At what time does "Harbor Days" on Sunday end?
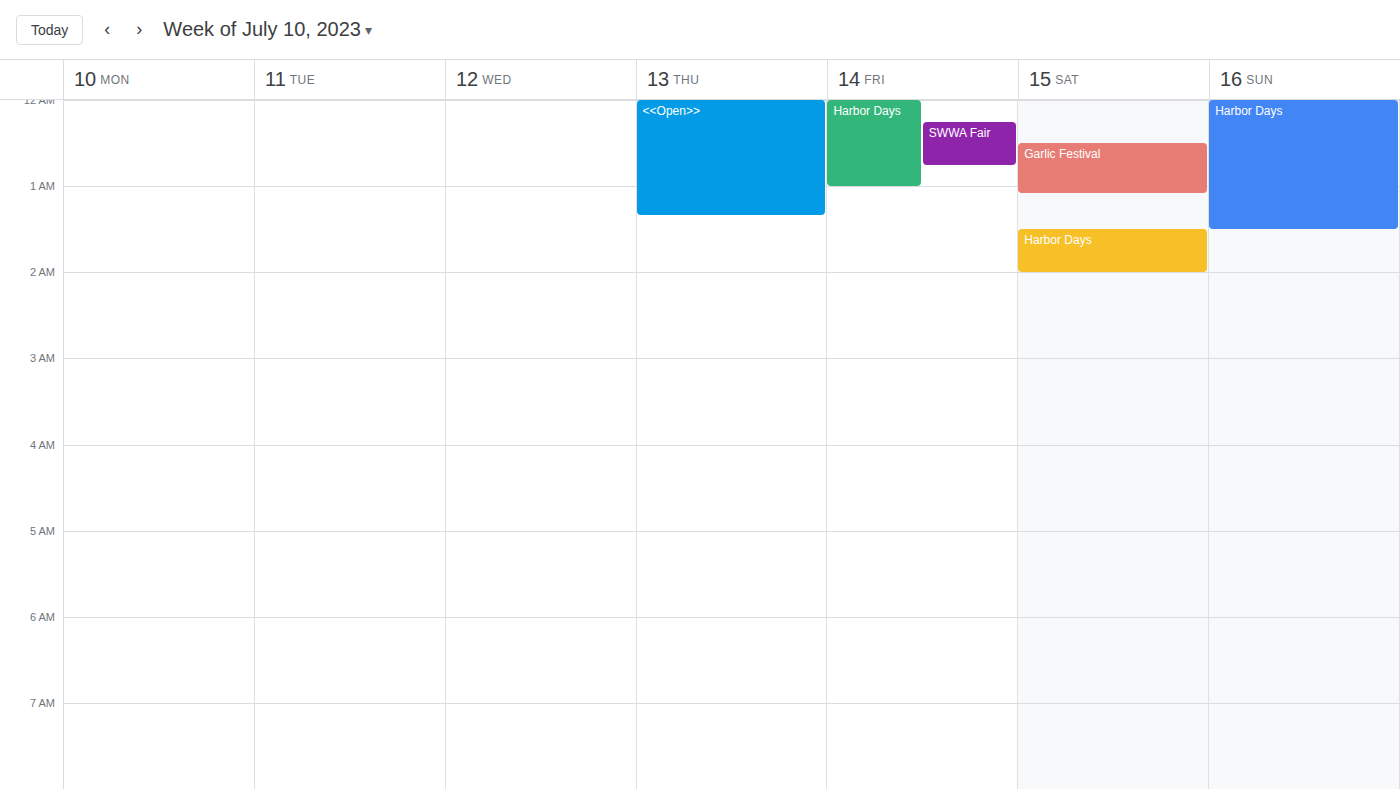
1:30 AM